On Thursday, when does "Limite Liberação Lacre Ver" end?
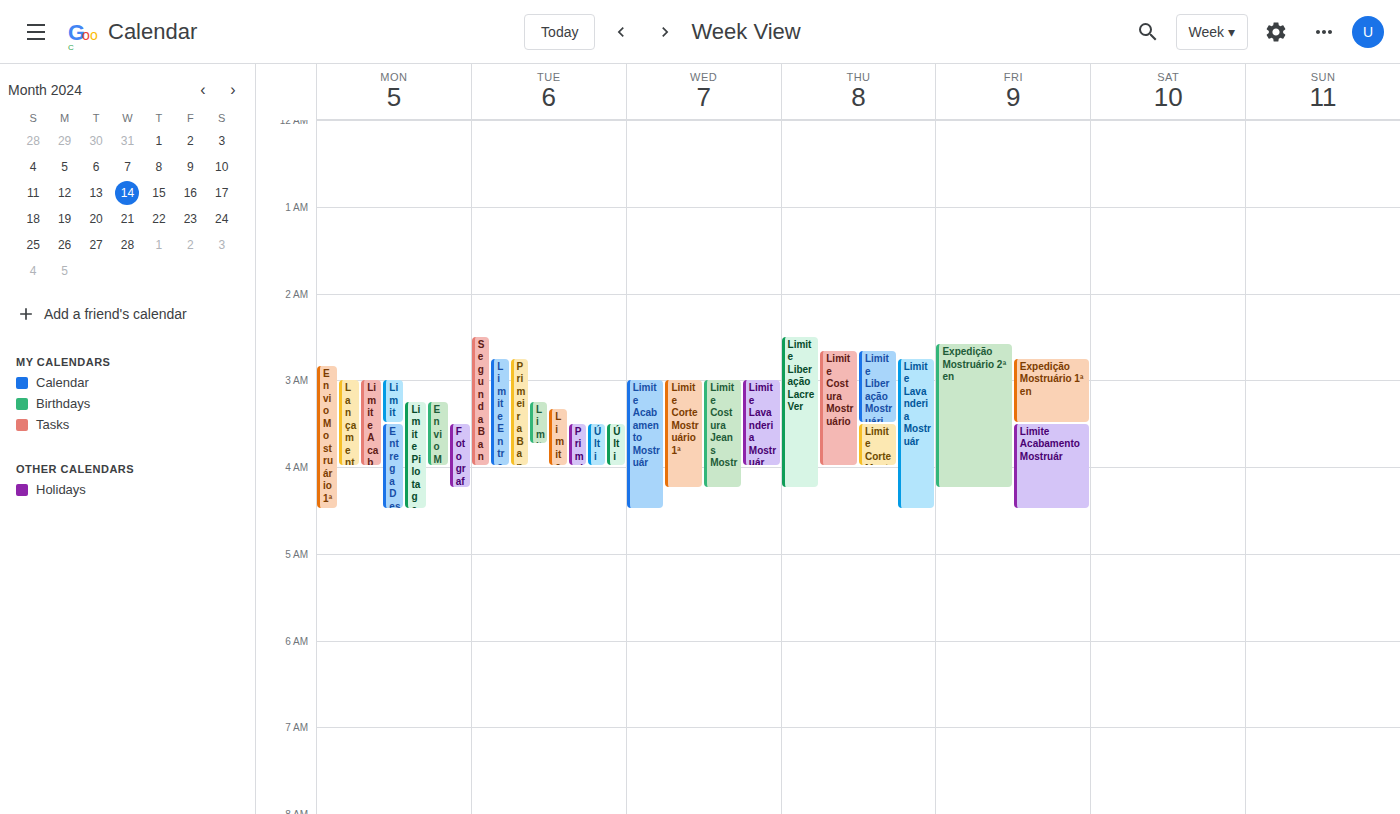
4:15 AM